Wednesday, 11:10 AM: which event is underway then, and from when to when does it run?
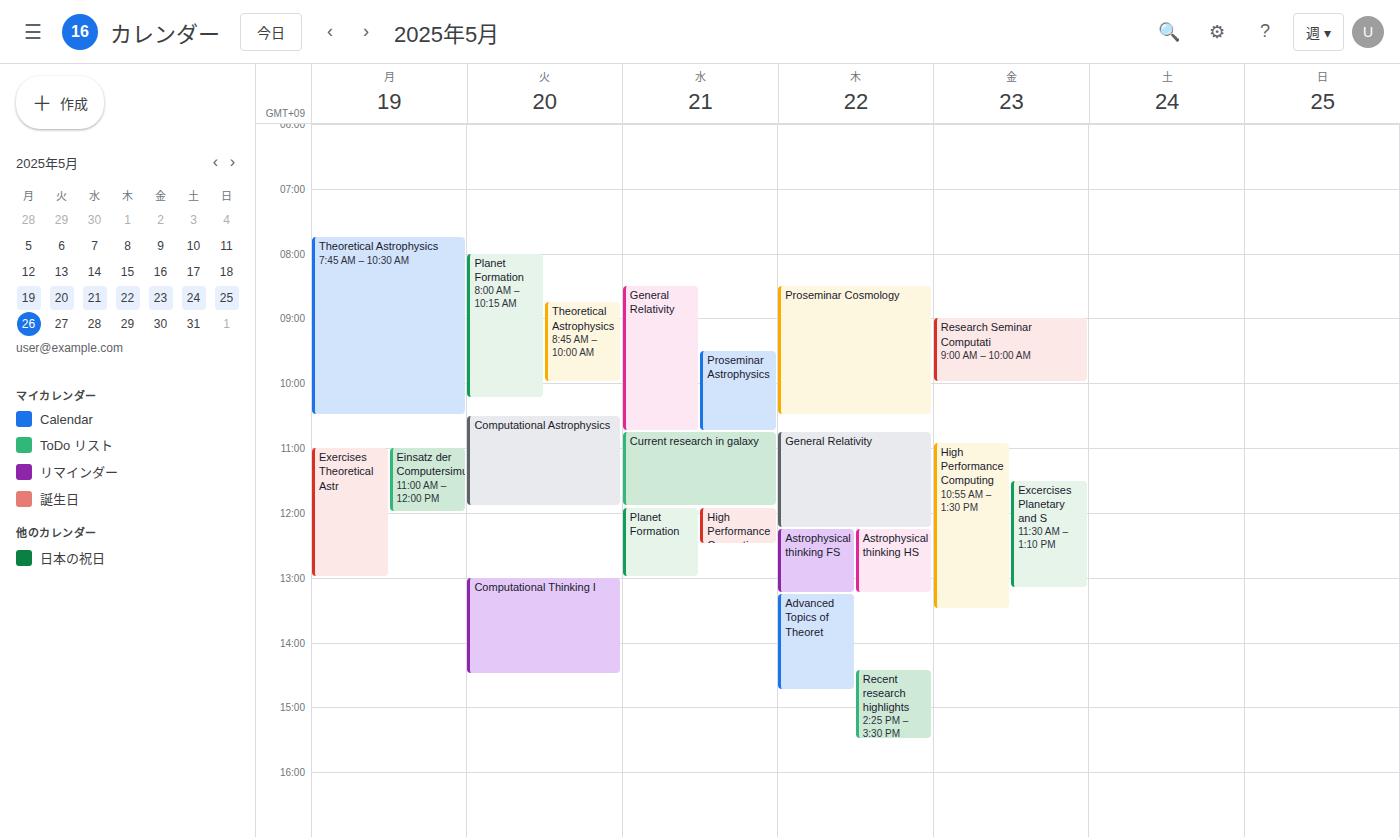
"Current research in galaxy", 10:45 AM to 11:55 AM